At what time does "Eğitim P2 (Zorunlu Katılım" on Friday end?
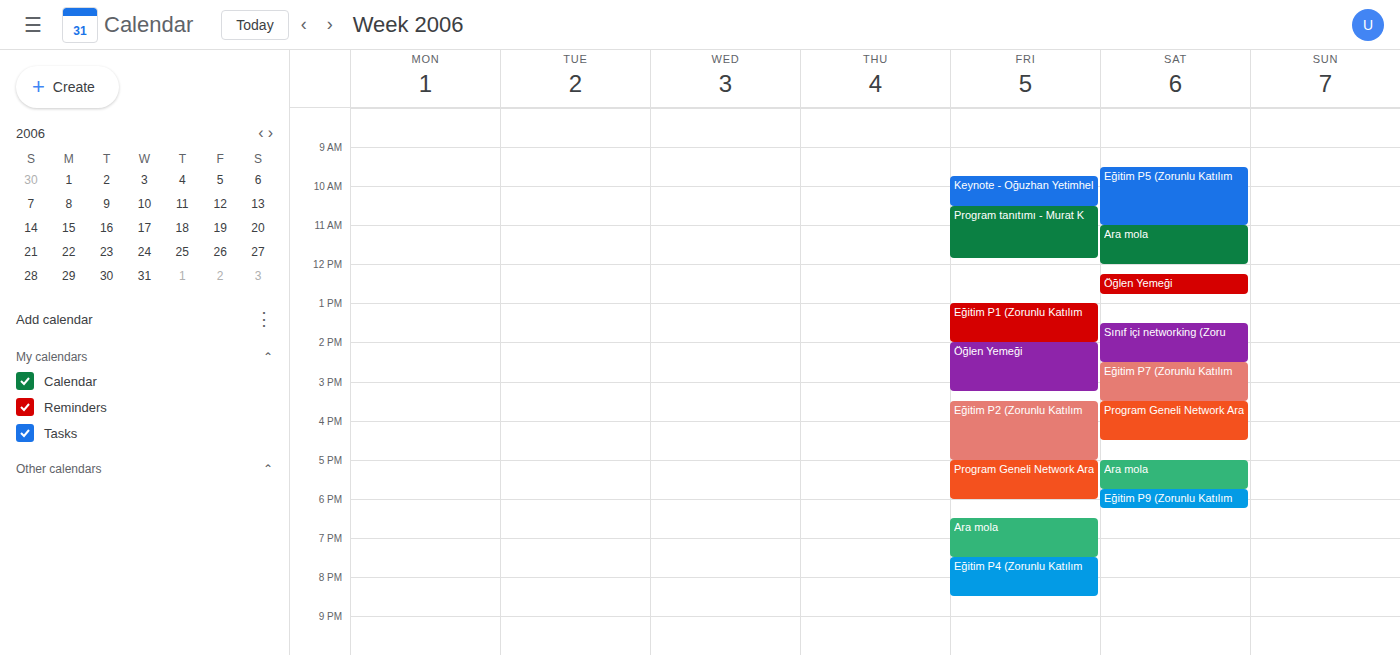
17:00